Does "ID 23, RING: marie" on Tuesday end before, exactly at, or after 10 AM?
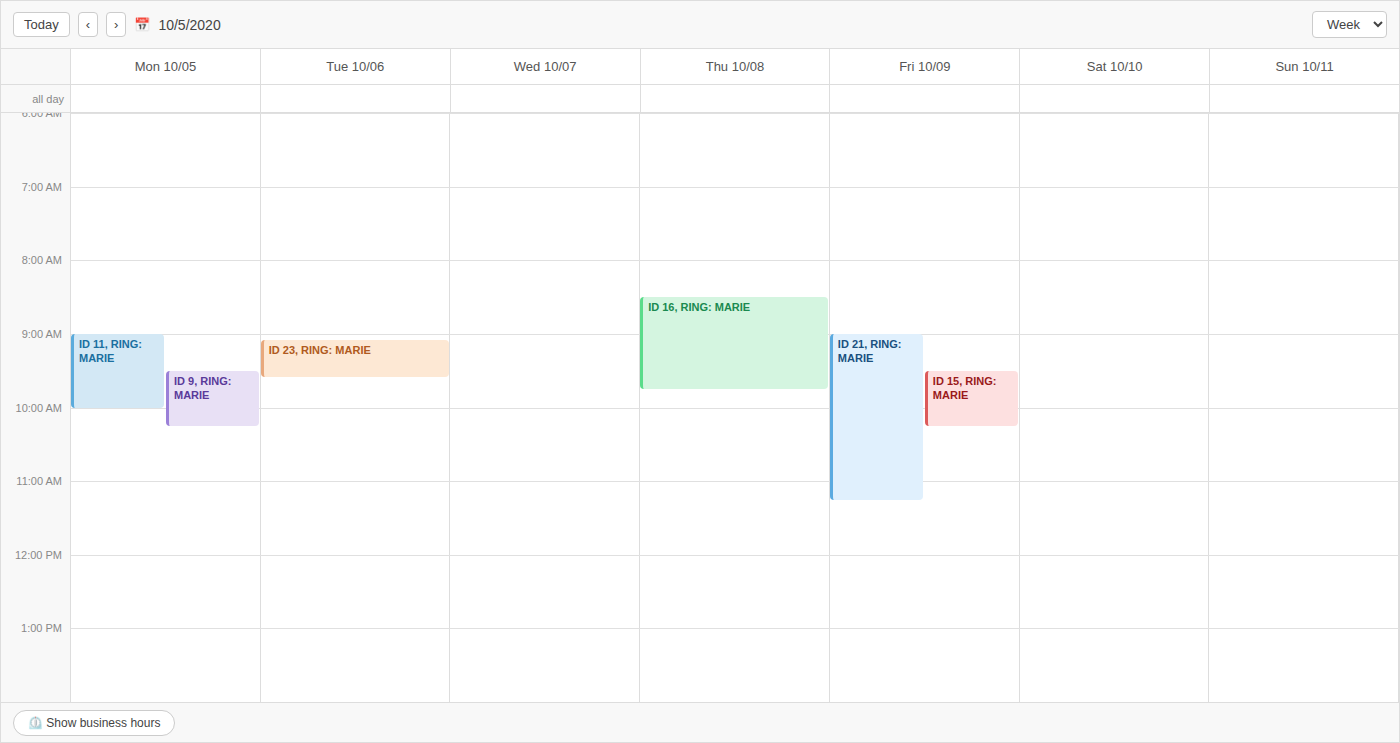
9:35 AM -- before 10 AM, 25 minutes above the 10 AM line.